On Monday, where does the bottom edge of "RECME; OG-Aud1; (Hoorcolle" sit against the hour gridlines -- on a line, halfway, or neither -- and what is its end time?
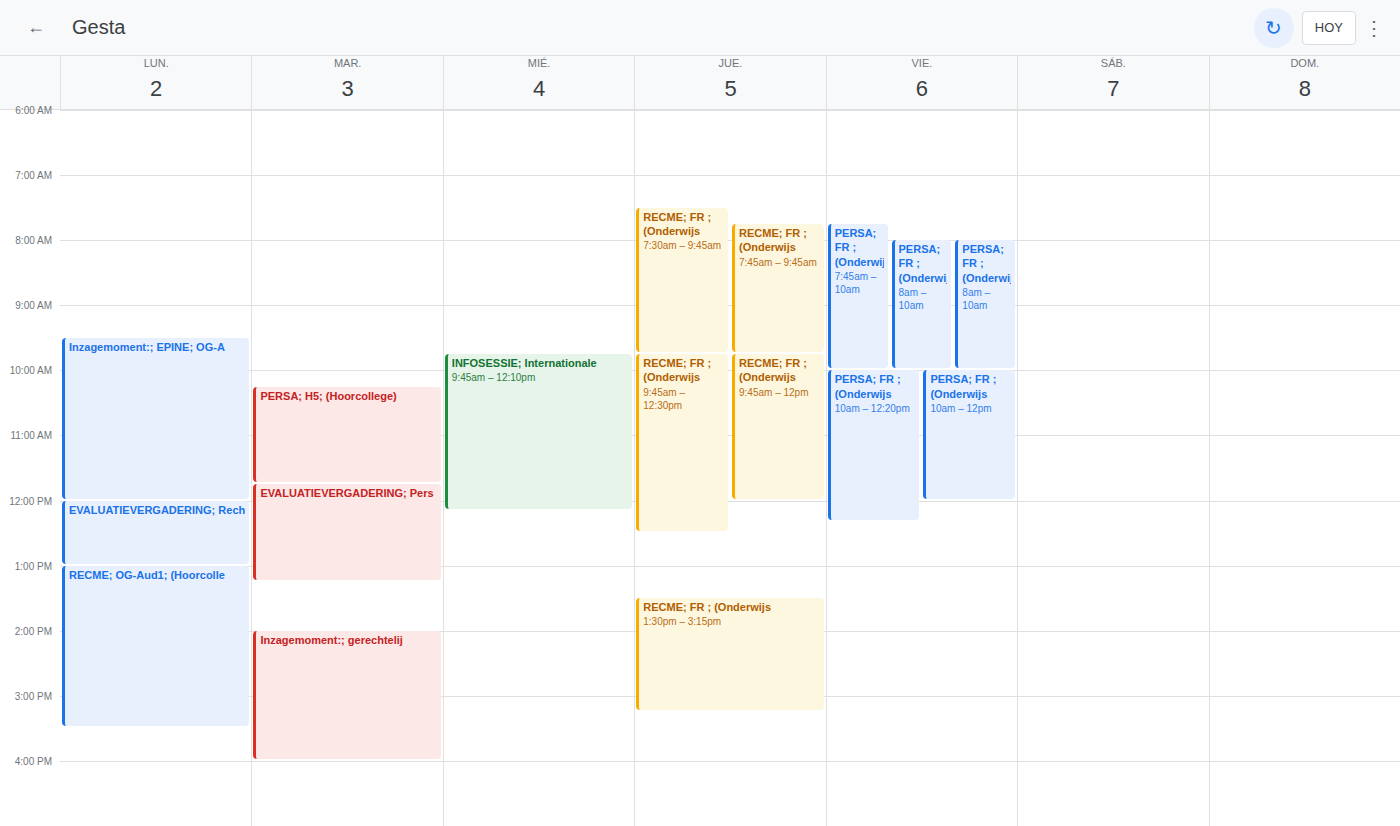
3:30 PM -- halfway between the 3 PM and 4 PM lines.